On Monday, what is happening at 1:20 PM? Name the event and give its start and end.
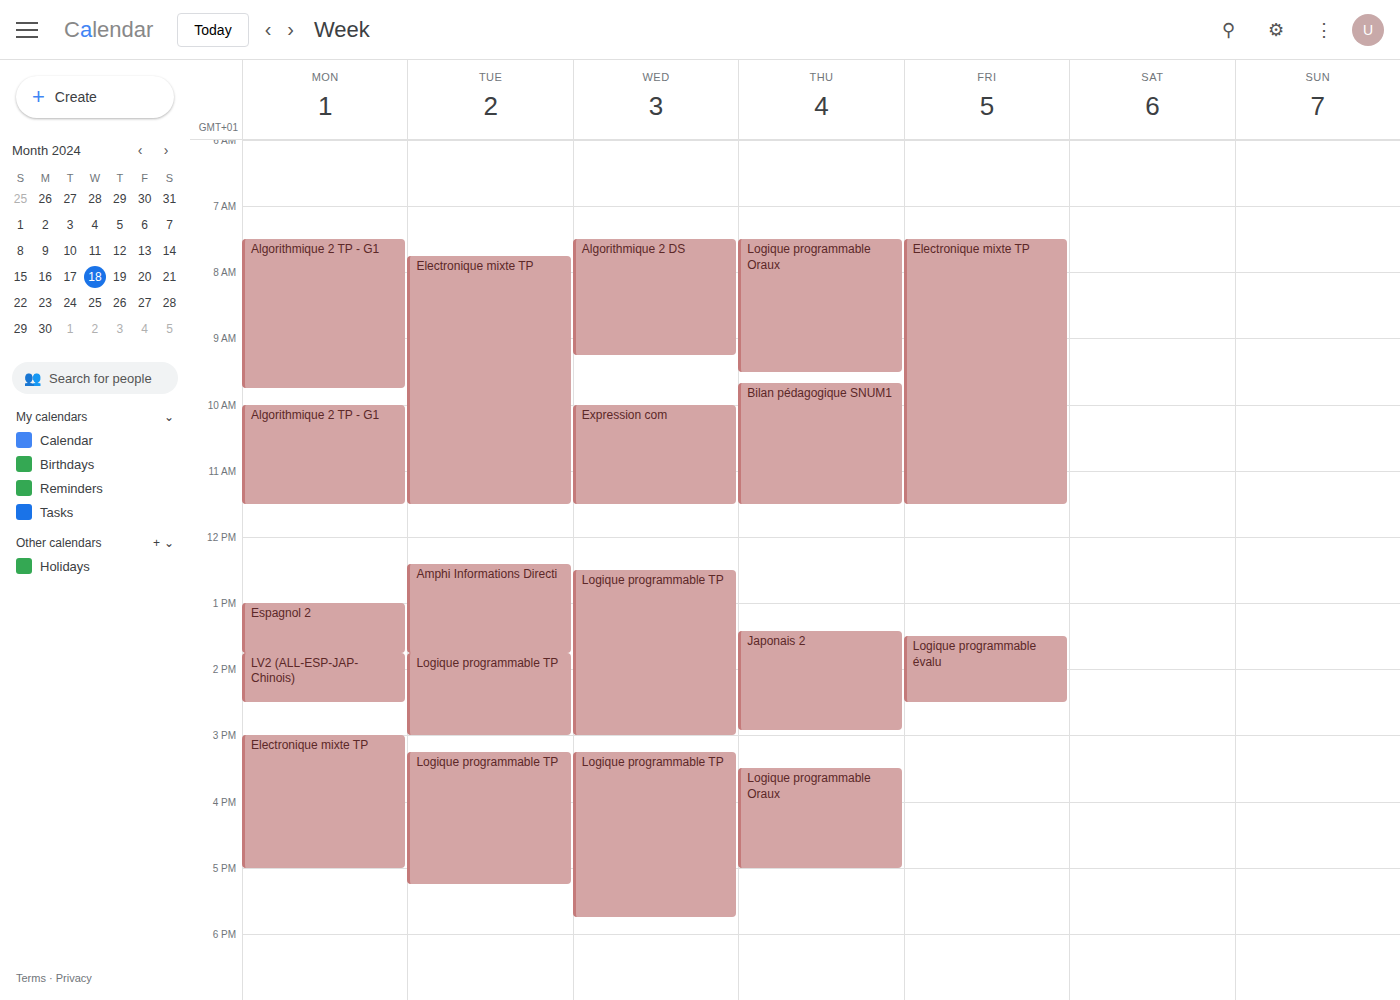
"Espagnol 2", 1:00 PM to 1:45 PM